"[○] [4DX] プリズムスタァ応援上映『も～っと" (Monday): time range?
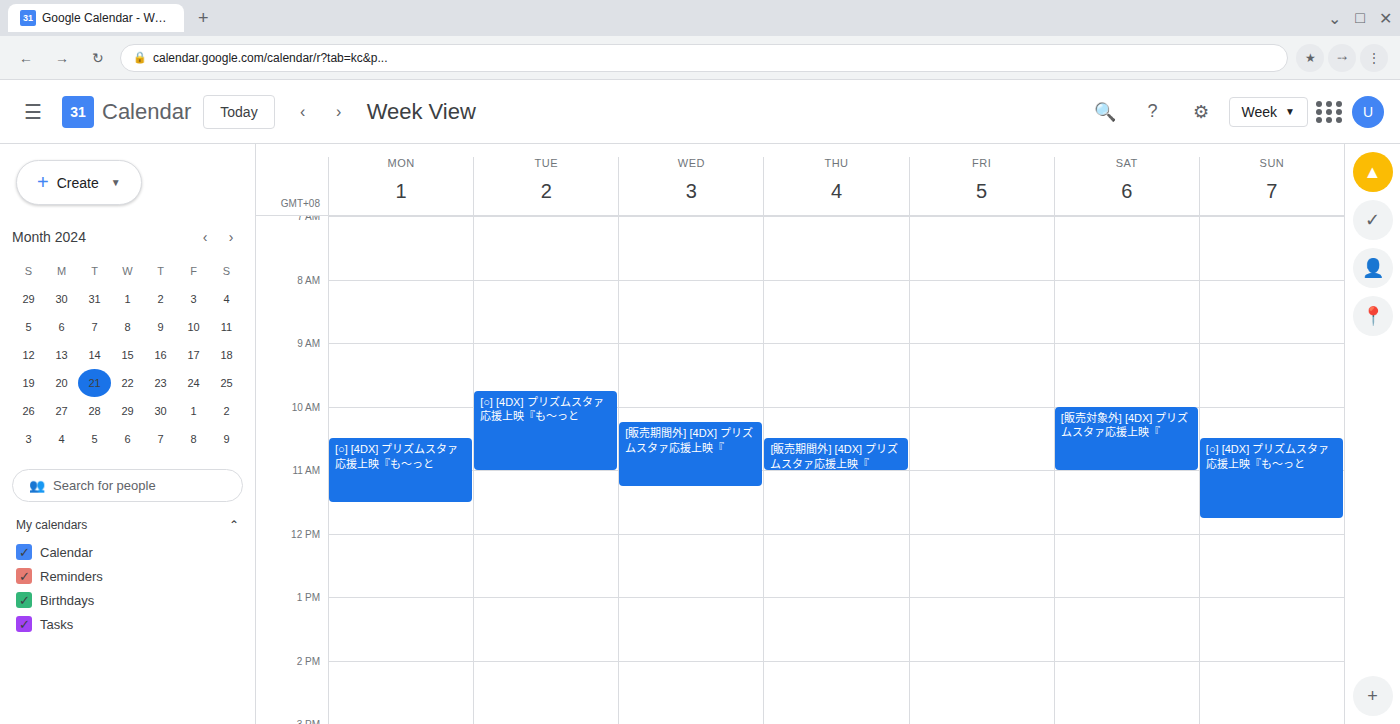
10:30 AM to 11:30 AM